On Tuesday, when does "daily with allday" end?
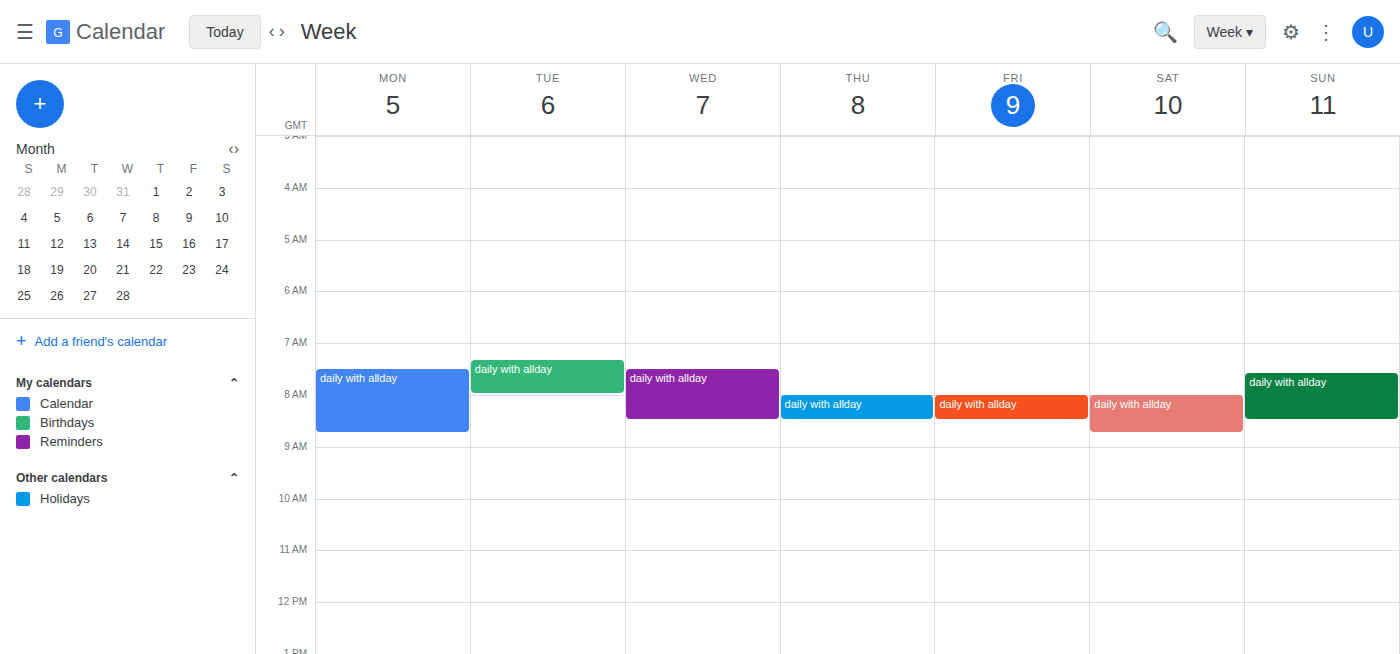
8:00 AM